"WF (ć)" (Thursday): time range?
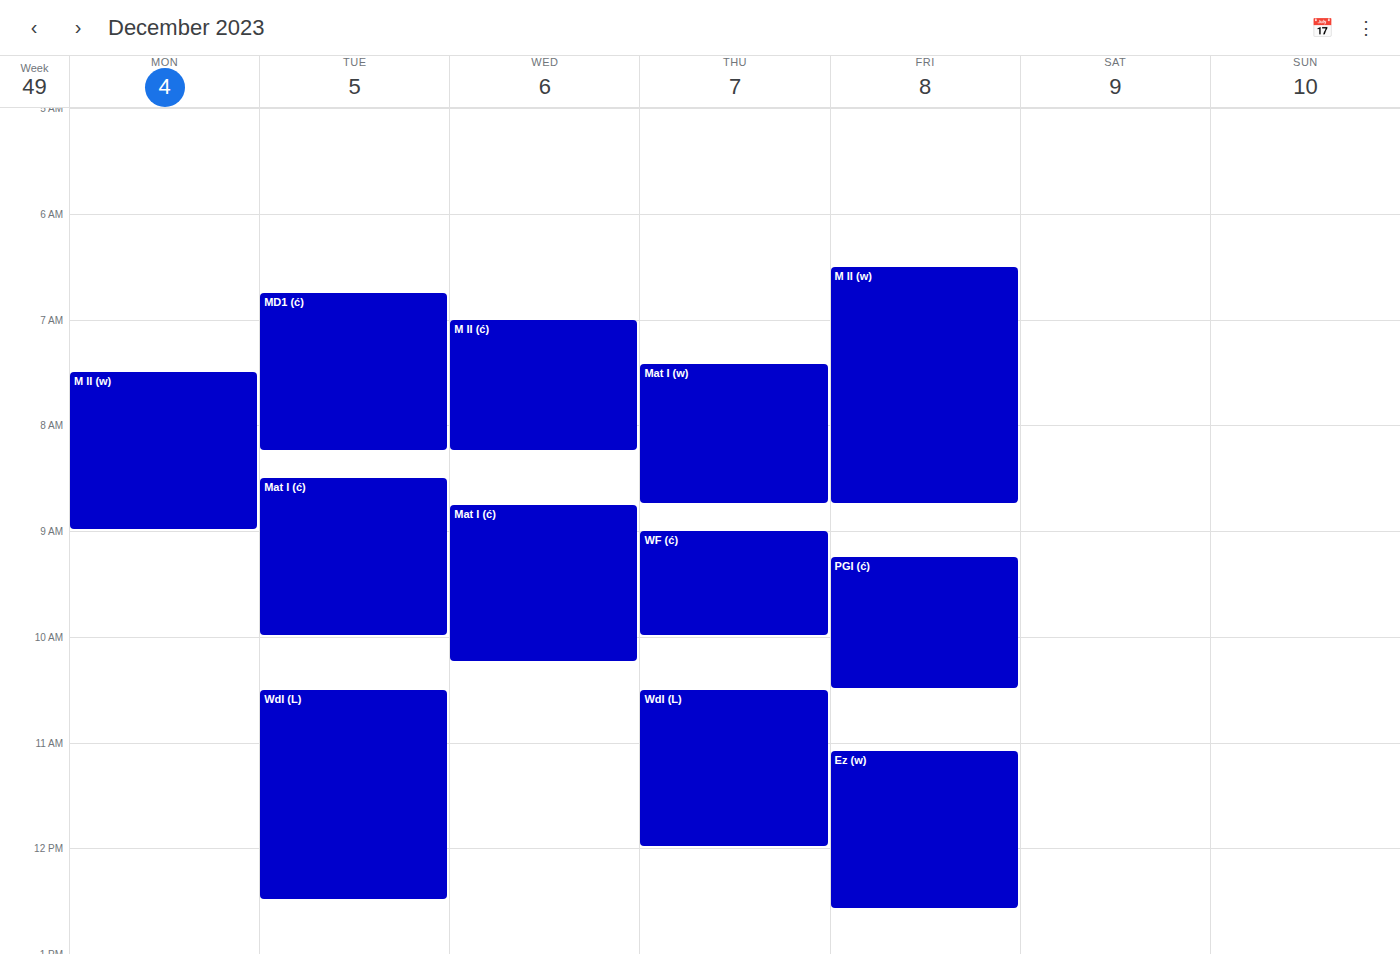
9:00 AM to 10:00 AM